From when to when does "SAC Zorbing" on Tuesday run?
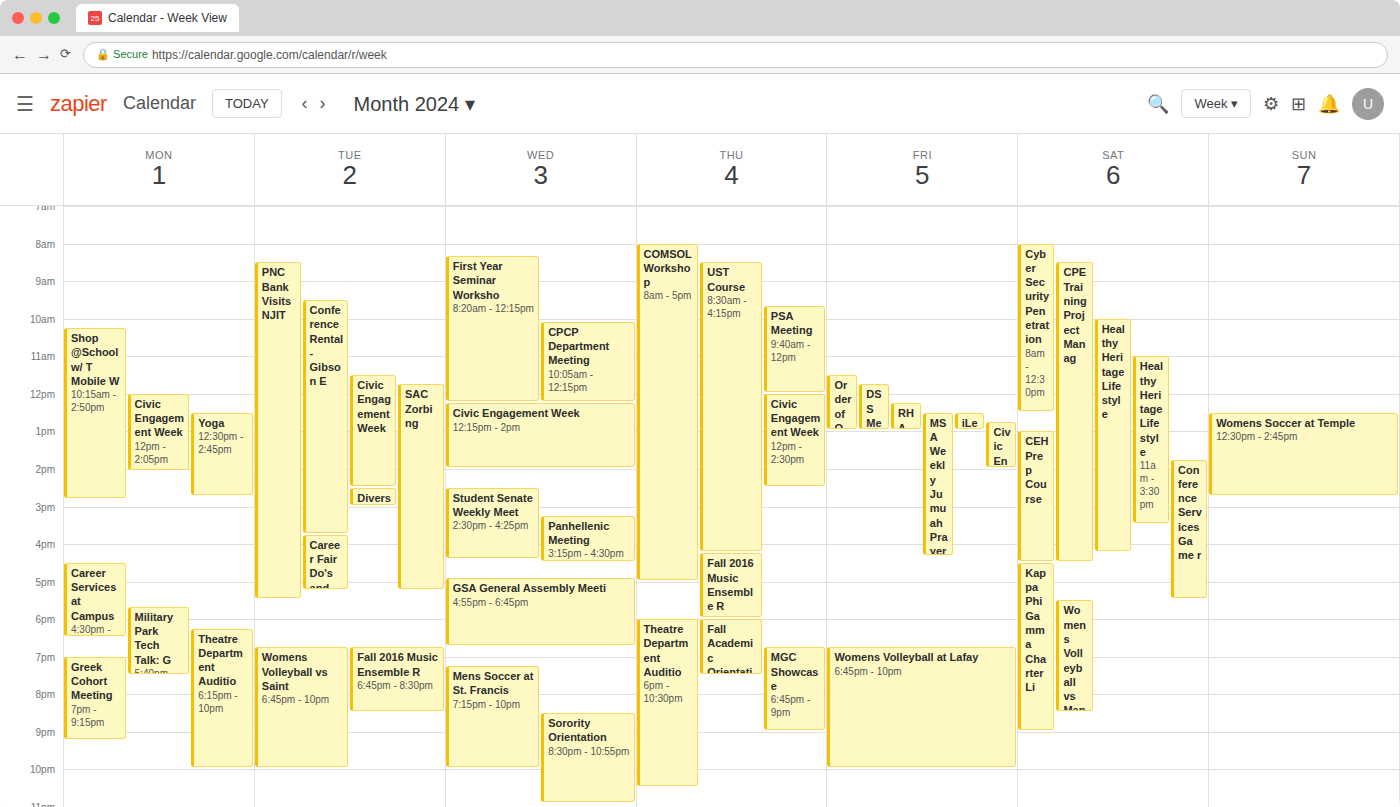
11:45 AM to 5:15 PM